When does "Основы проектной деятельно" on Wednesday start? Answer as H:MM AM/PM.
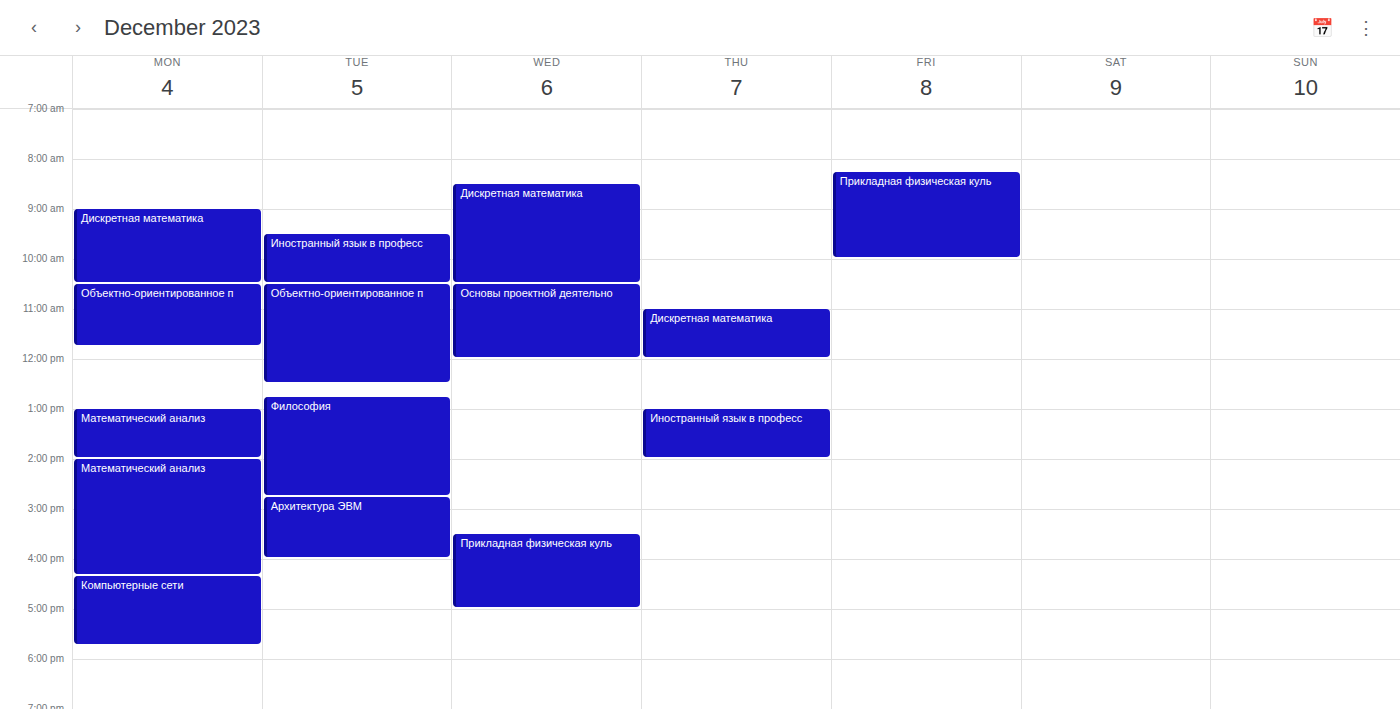
10:30 AM